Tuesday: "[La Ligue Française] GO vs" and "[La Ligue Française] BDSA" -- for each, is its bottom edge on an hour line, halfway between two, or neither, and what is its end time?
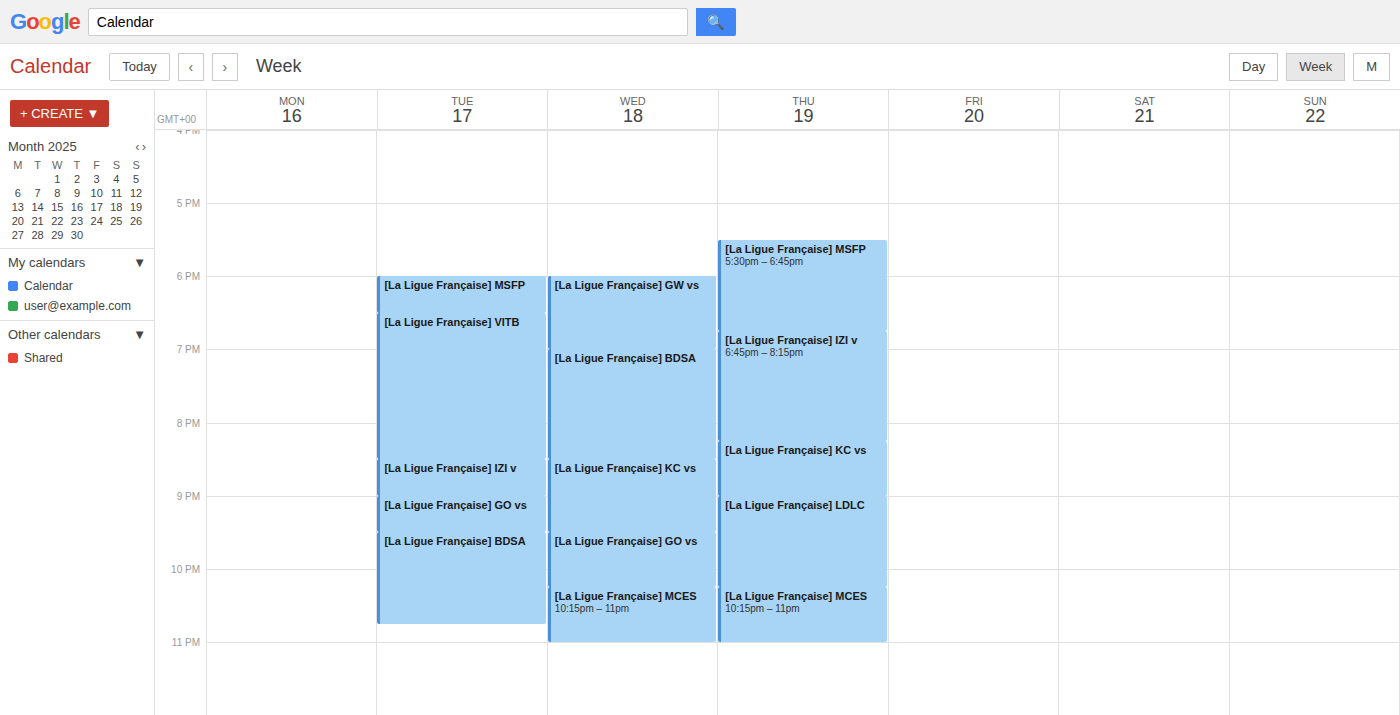
"[La Ligue Française] GO vs": 9:30 PM, halfway between the 9 PM and 10 PM lines. "[La Ligue Française] BDSA": 10:45 PM, neither: three quarters of the way from the 10 PM line to the 11 PM line.